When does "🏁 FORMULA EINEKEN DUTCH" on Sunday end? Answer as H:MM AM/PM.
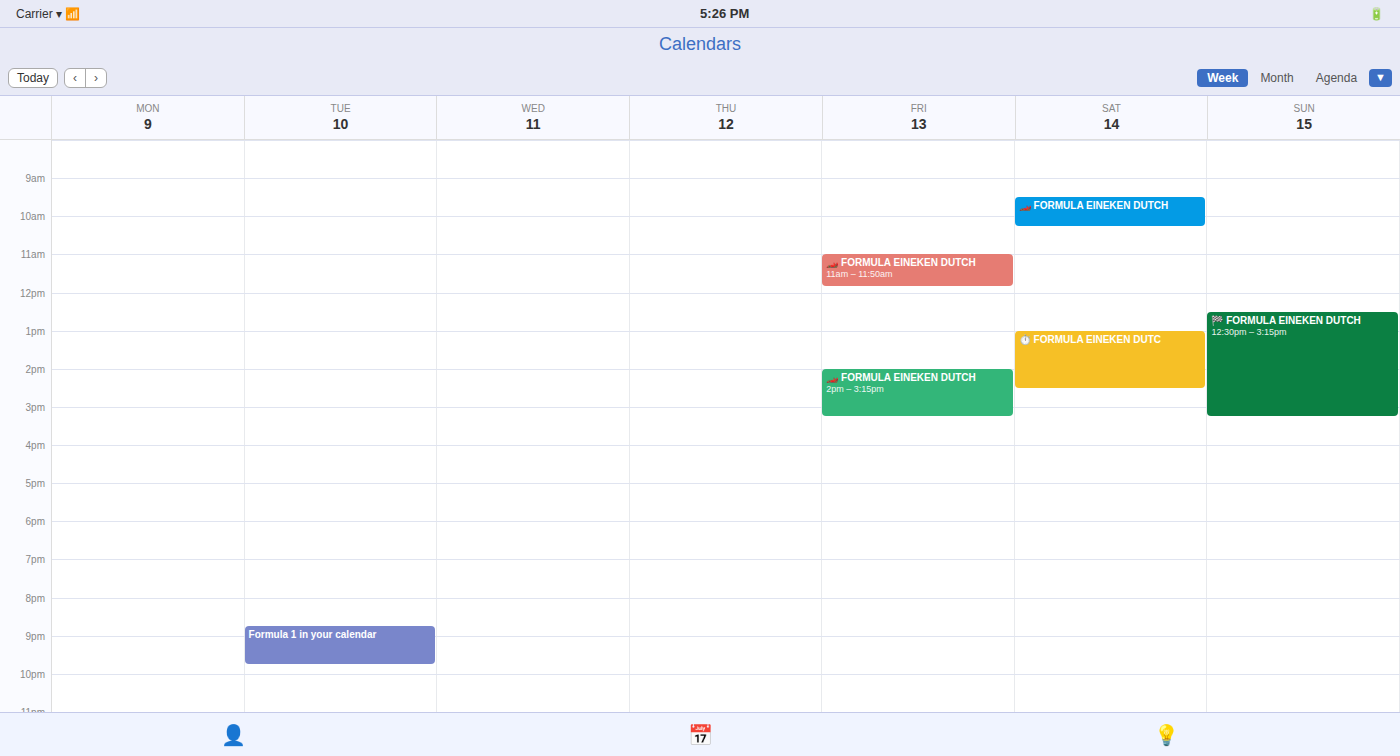
3:15 PM